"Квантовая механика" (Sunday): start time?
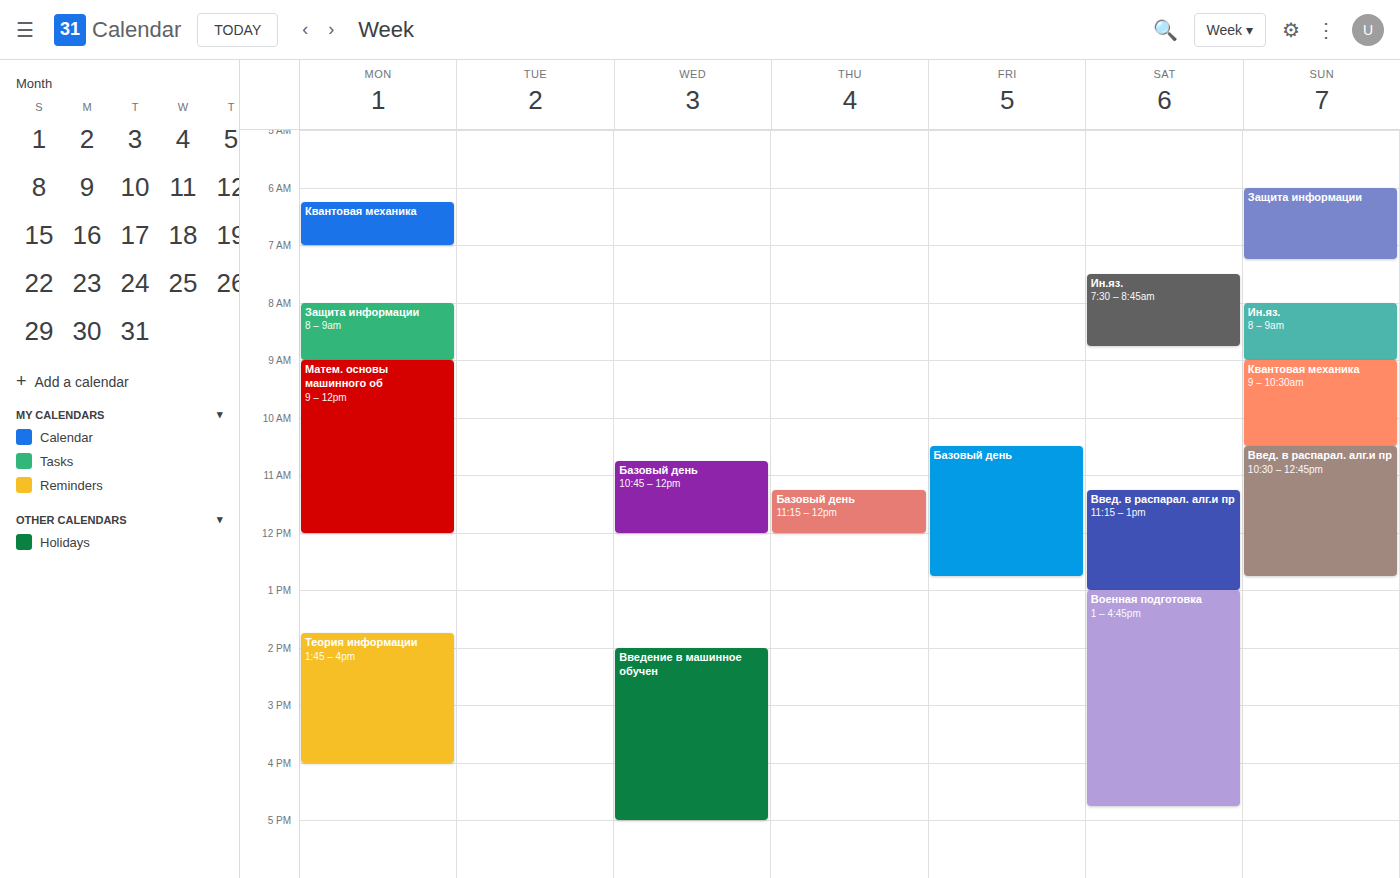
9:00 AM